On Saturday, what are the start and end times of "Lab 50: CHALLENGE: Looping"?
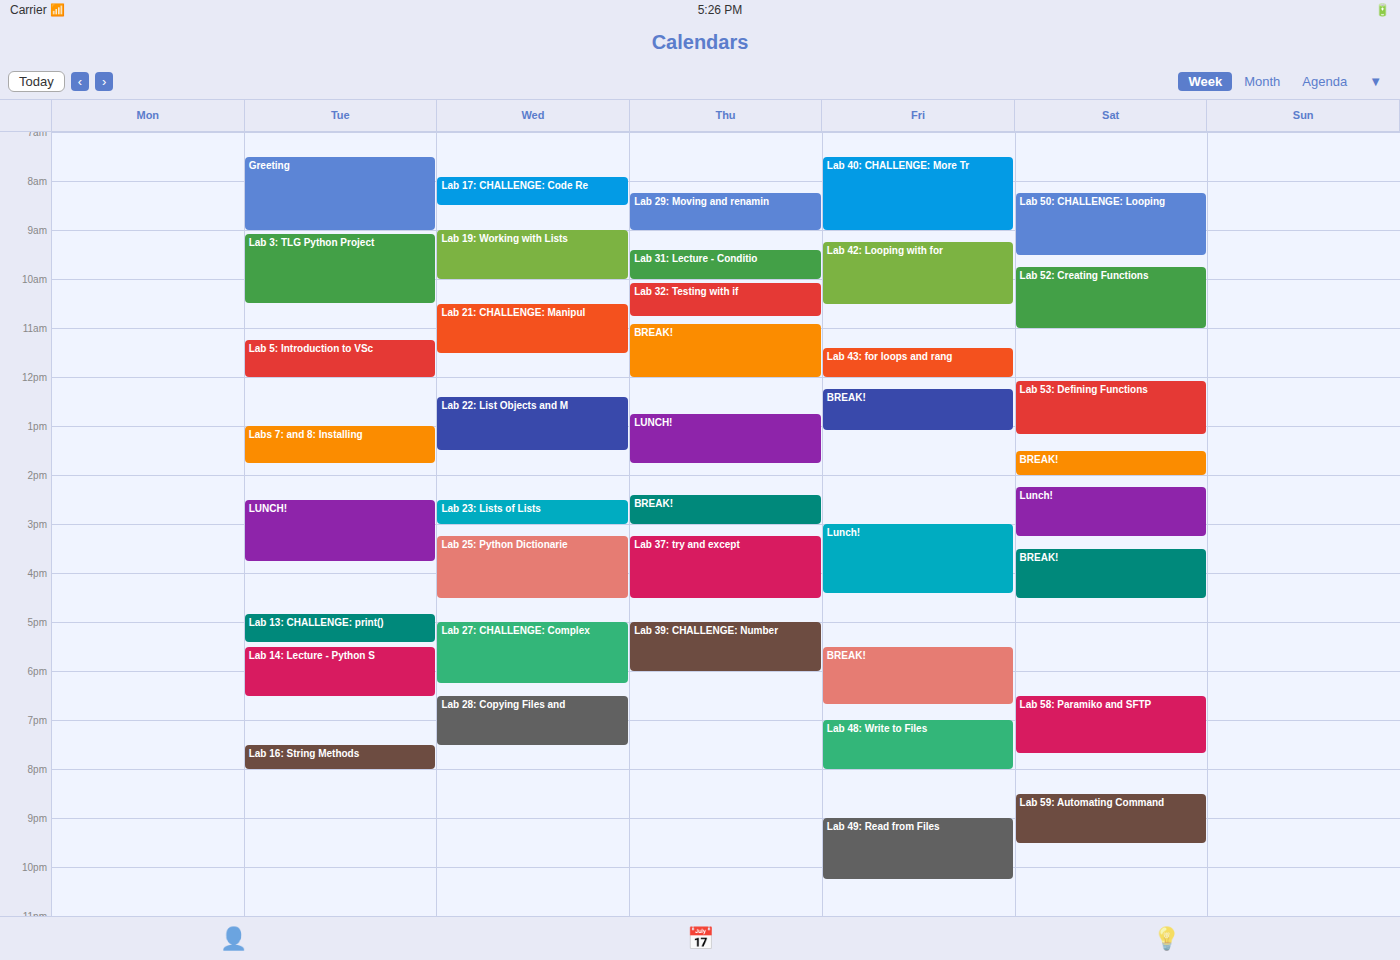
8:15 AM to 9:30 AM